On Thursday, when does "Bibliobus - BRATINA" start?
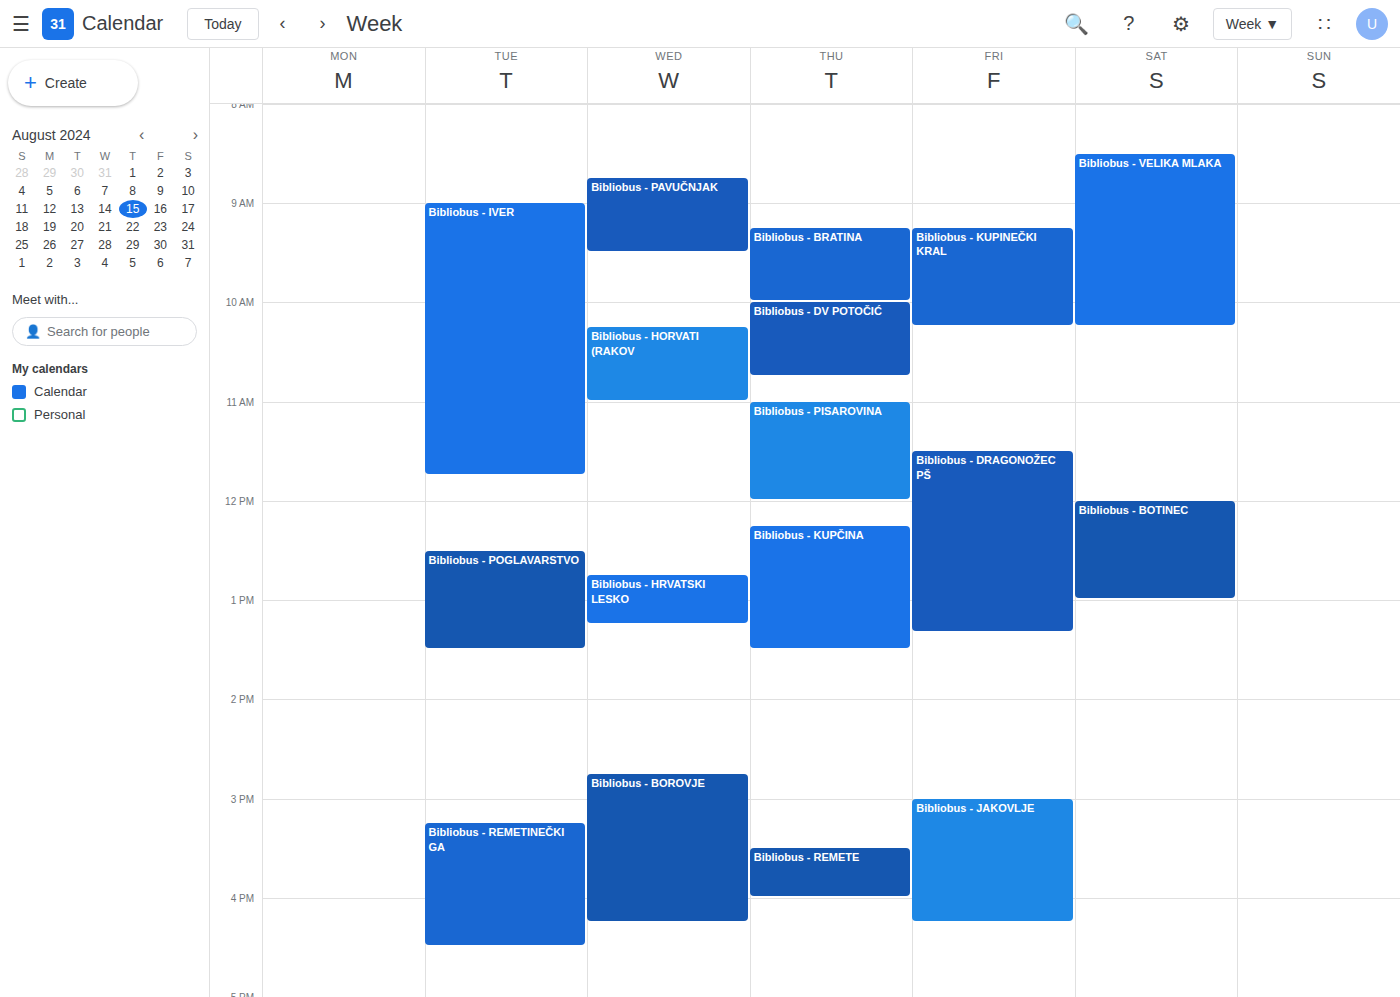
9:15 AM